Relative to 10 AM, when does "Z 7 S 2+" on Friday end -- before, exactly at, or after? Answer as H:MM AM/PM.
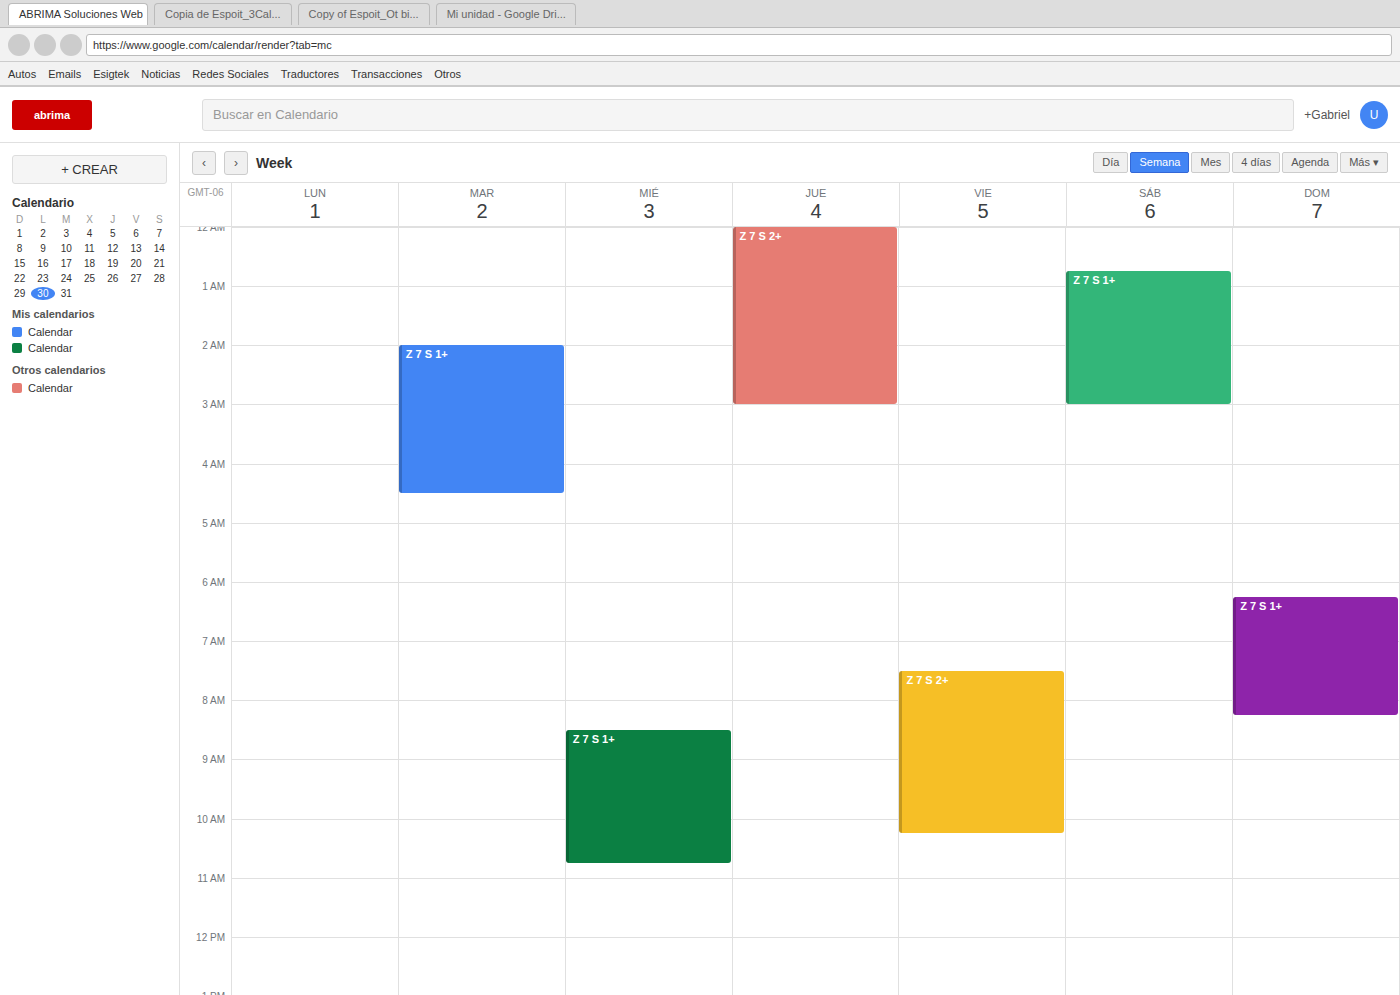
10:15 AM -- after 10 AM, 15 minutes below the 10 AM line.